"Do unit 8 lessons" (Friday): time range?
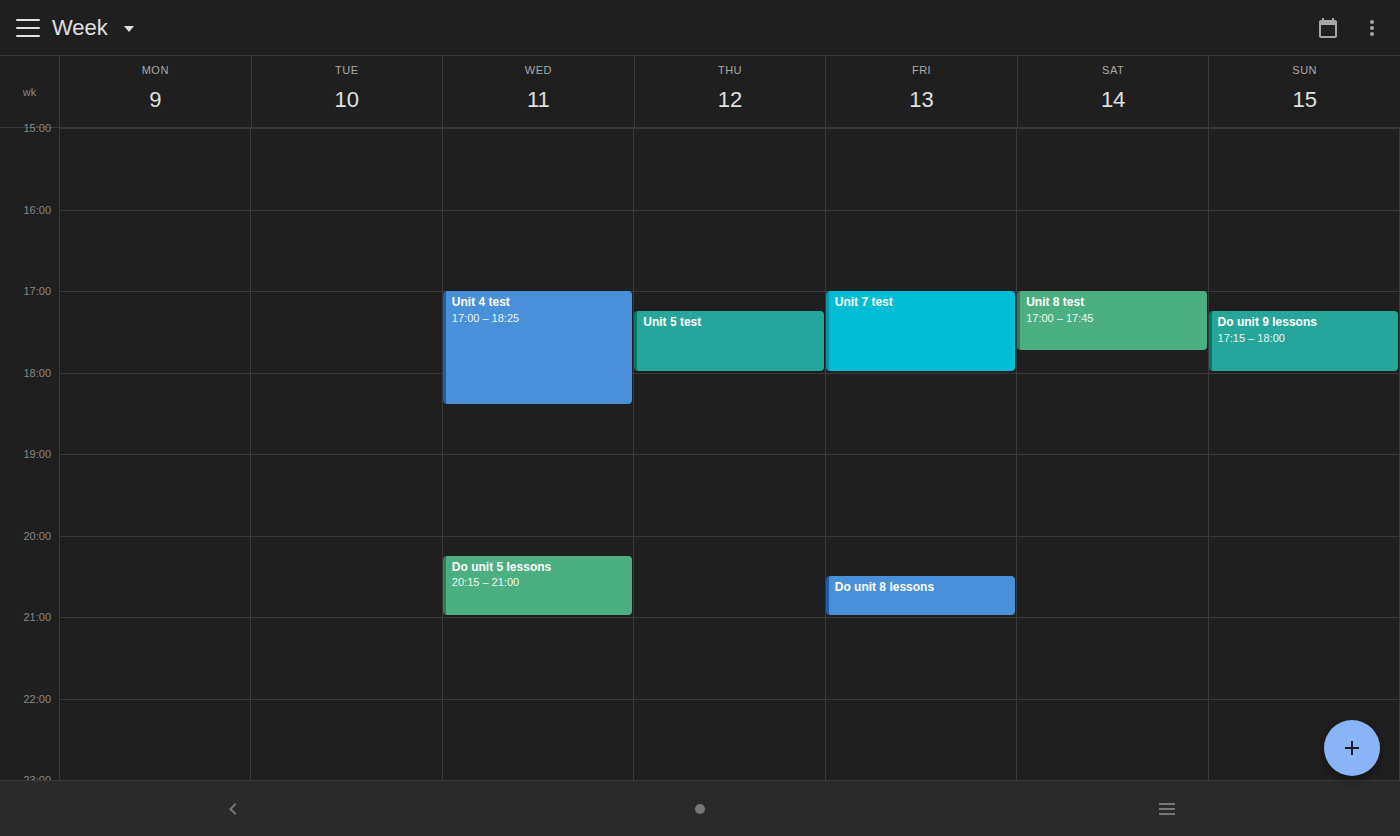
8:30 PM to 9:00 PM